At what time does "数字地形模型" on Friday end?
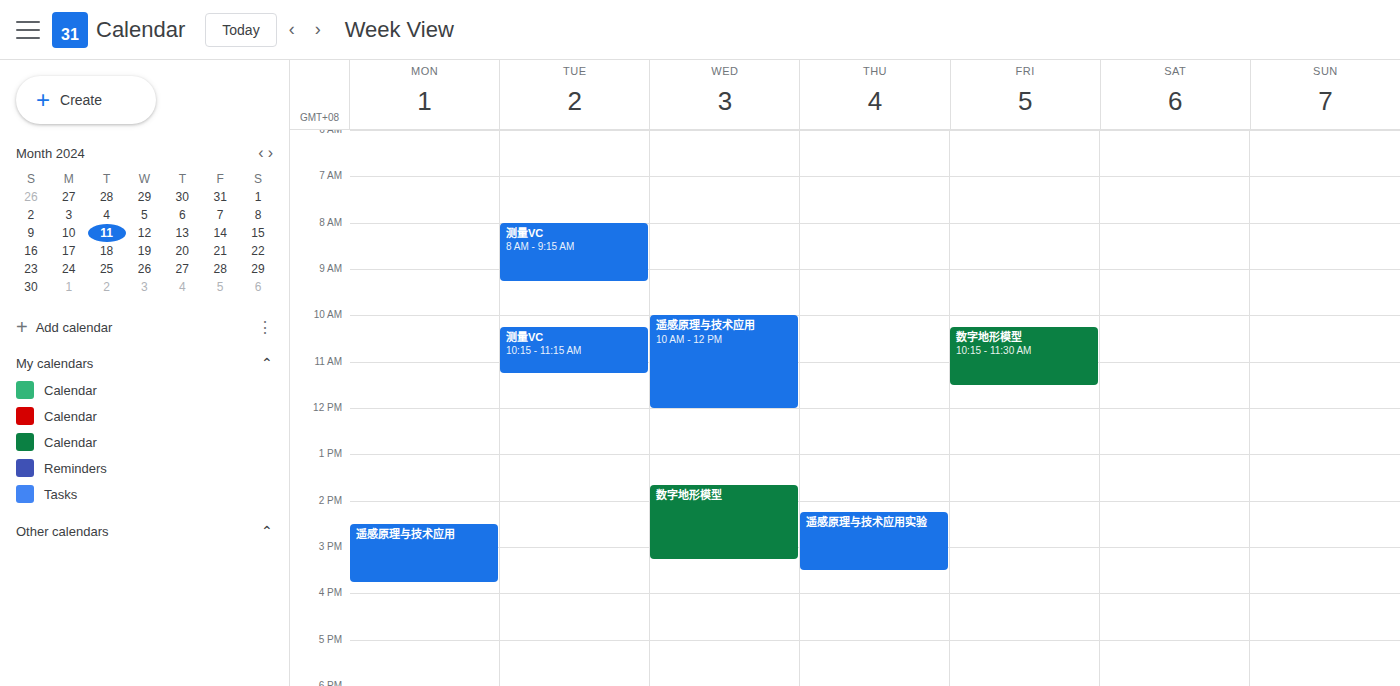
11:30 AM